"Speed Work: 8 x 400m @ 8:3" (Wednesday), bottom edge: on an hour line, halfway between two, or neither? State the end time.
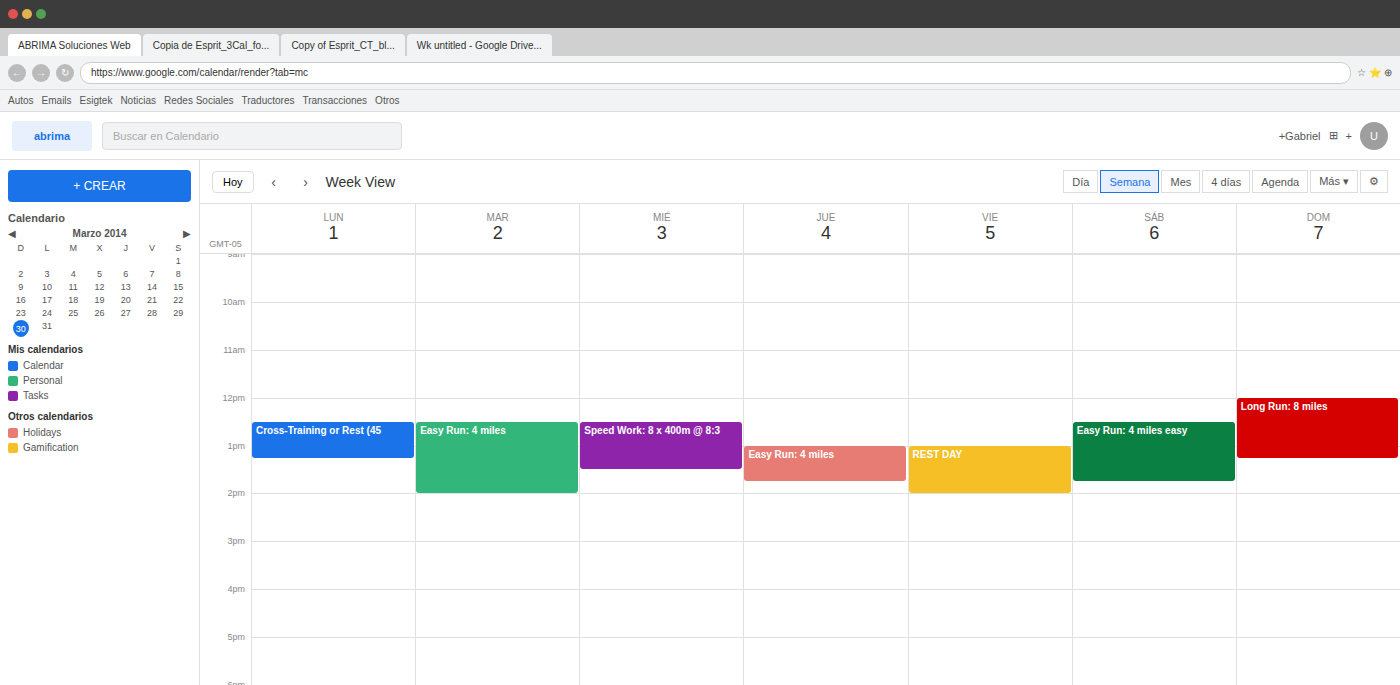
1:30 PM -- halfway between the 1 PM and 2 PM lines.